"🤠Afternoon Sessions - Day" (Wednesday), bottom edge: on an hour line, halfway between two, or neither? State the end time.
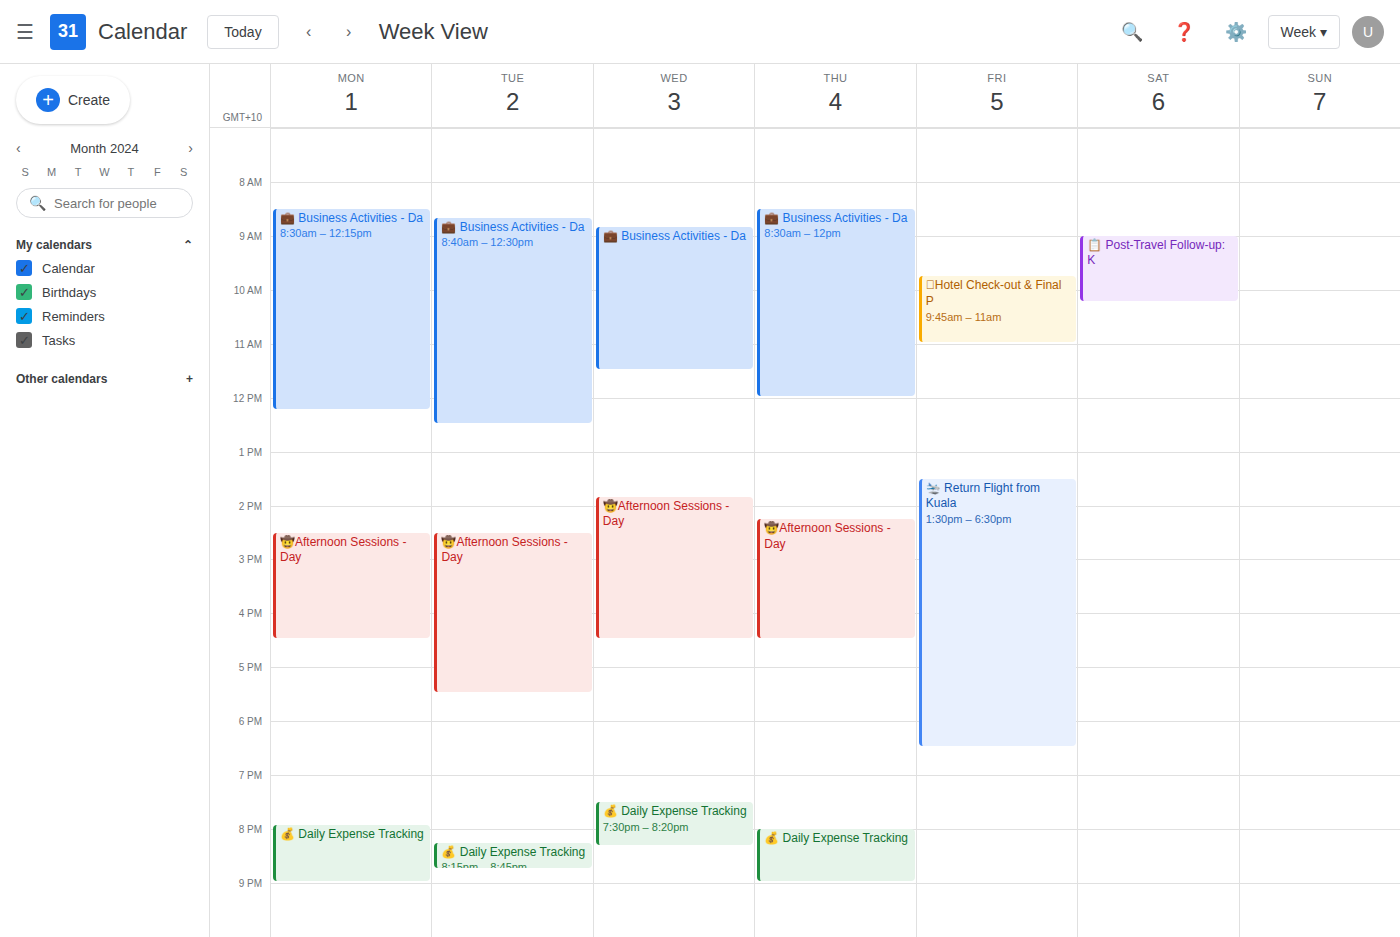
4:30 PM -- halfway between the 4 PM and 5 PM lines.